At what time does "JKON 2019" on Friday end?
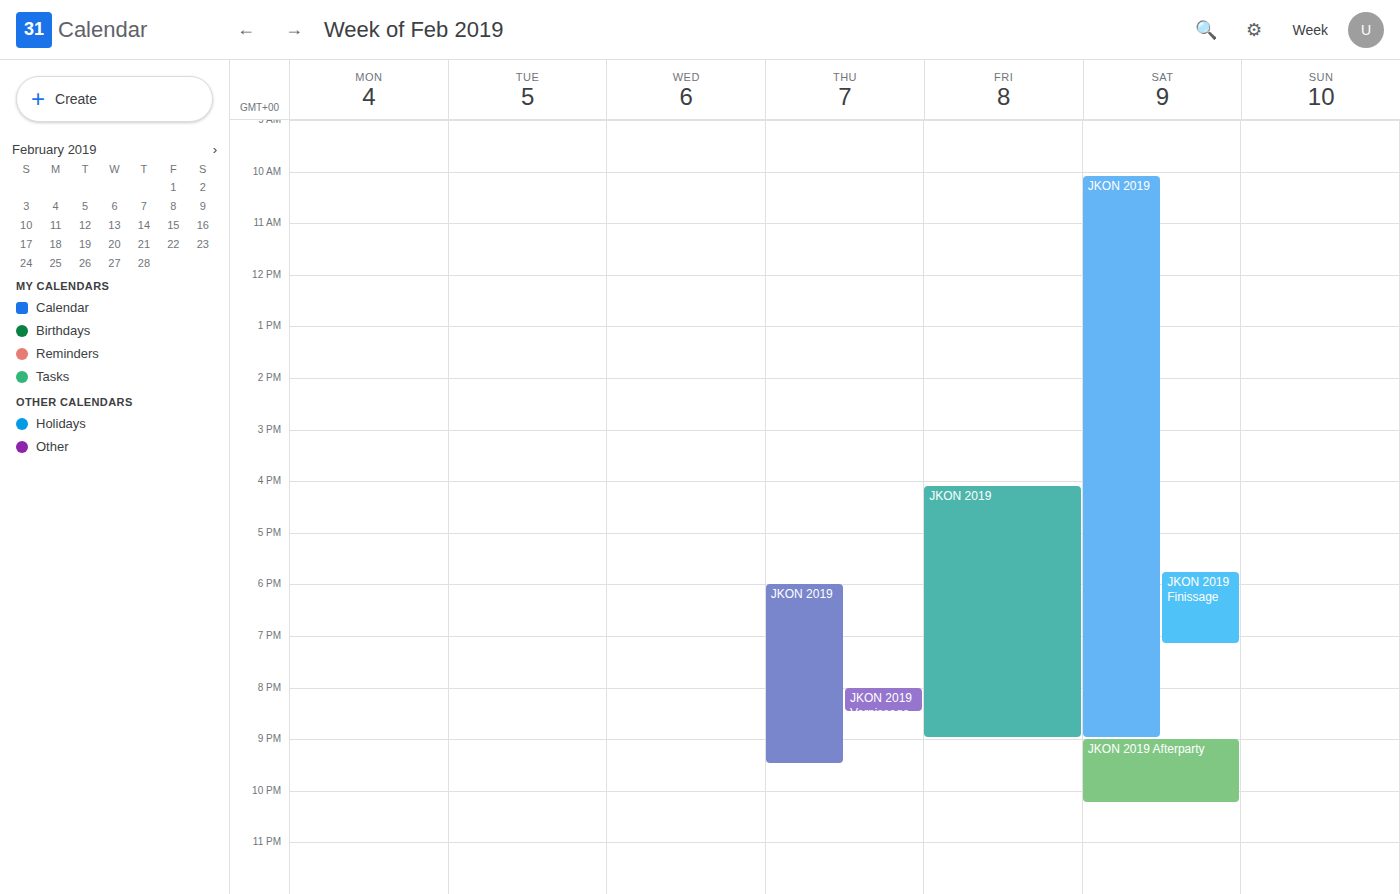
9:00 PM